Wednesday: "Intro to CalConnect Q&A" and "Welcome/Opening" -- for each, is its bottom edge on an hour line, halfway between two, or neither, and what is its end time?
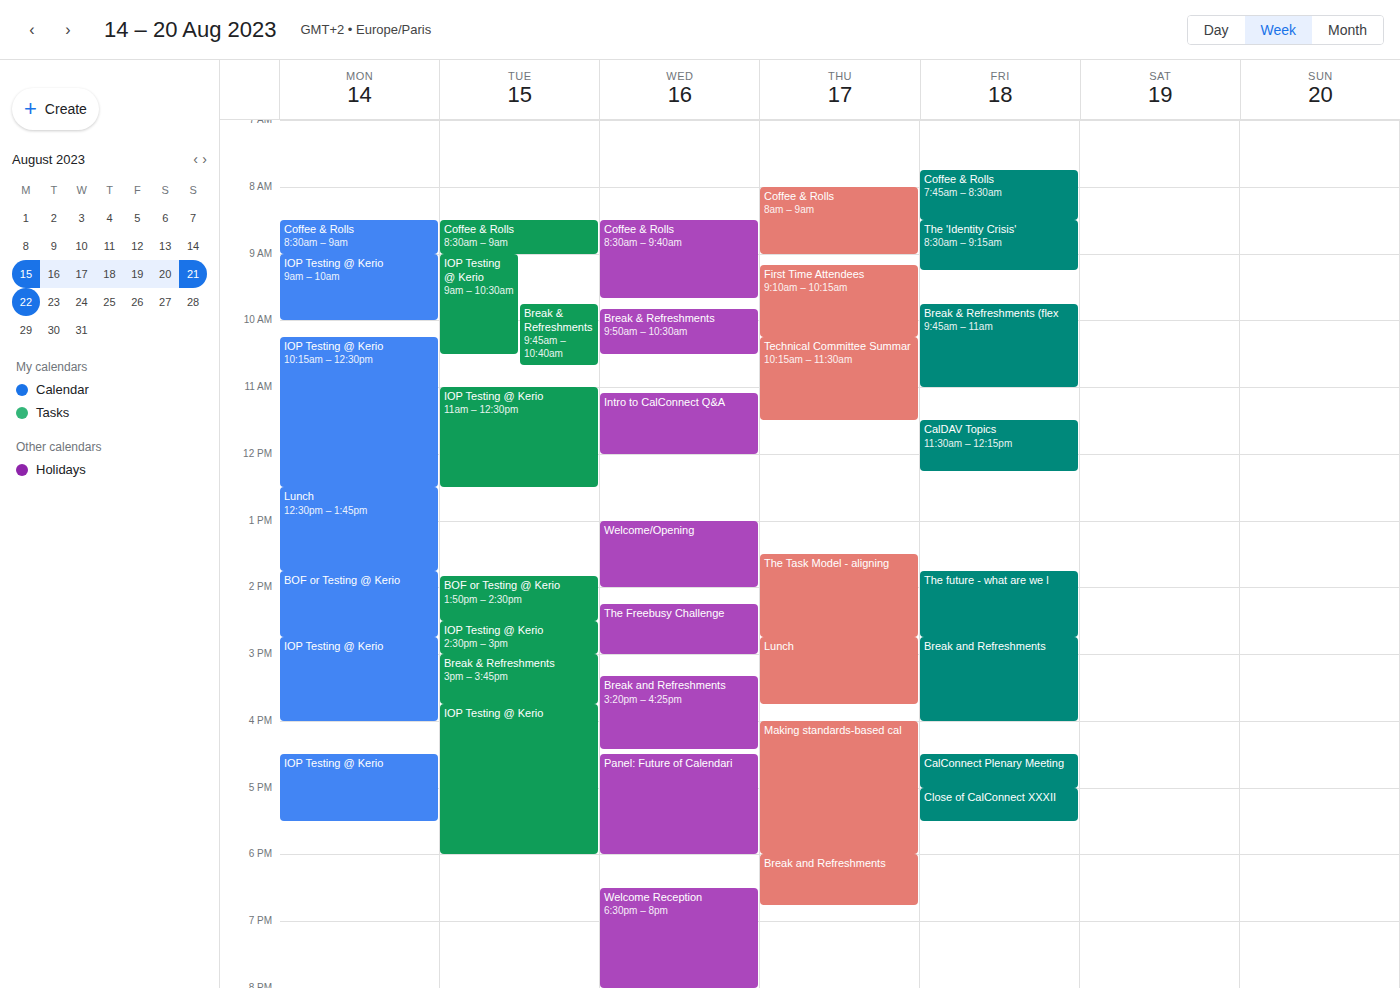
"Intro to CalConnect Q&A": 12:00 PM, exactly on the 12 PM line. "Welcome/Opening": 2:00 PM, exactly on the 2 PM line.